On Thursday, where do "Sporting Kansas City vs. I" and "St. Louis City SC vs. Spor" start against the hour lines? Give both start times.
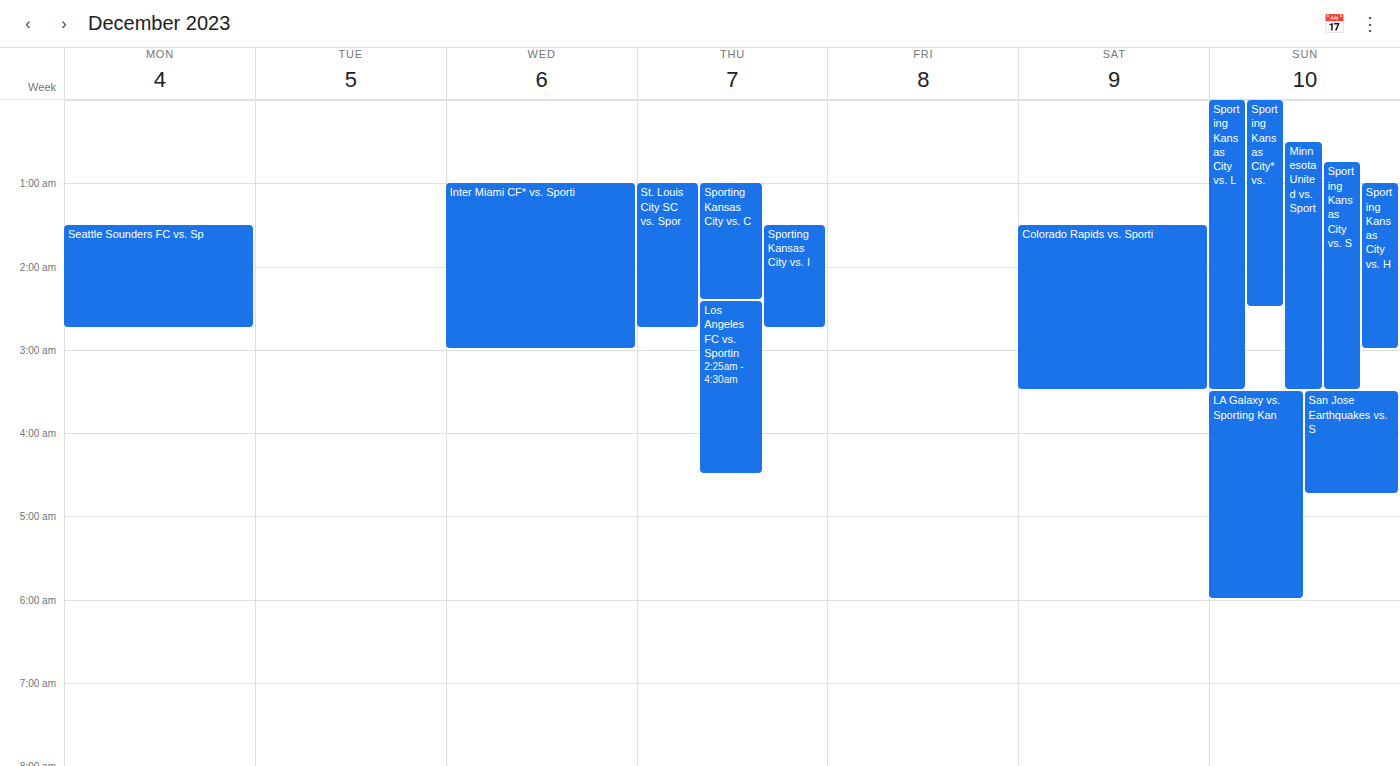
"Sporting Kansas City vs. I": 1:30 AM, halfway between the 1 AM and 2 AM lines. "St. Louis City SC vs. Spor": 1:00 AM, exactly on the 1 AM line.